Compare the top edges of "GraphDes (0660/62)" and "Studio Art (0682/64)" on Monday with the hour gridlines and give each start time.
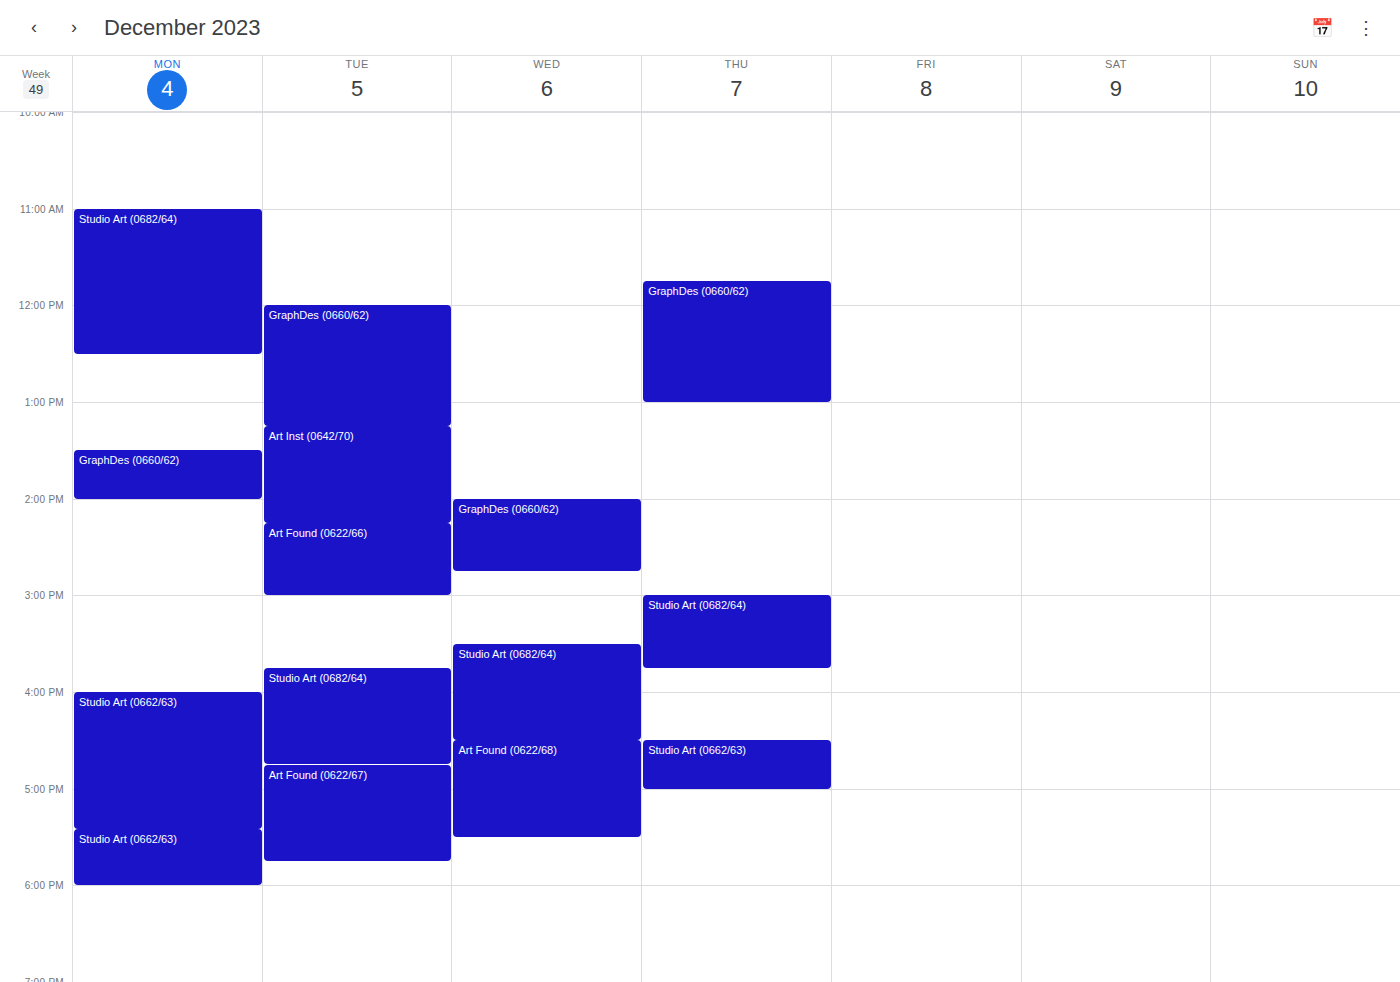
"GraphDes (0660/62)": 1:30 PM, halfway between the 1 PM and 2 PM lines. "Studio Art (0682/64)": 11:00 AM, exactly on the 11 AM line.